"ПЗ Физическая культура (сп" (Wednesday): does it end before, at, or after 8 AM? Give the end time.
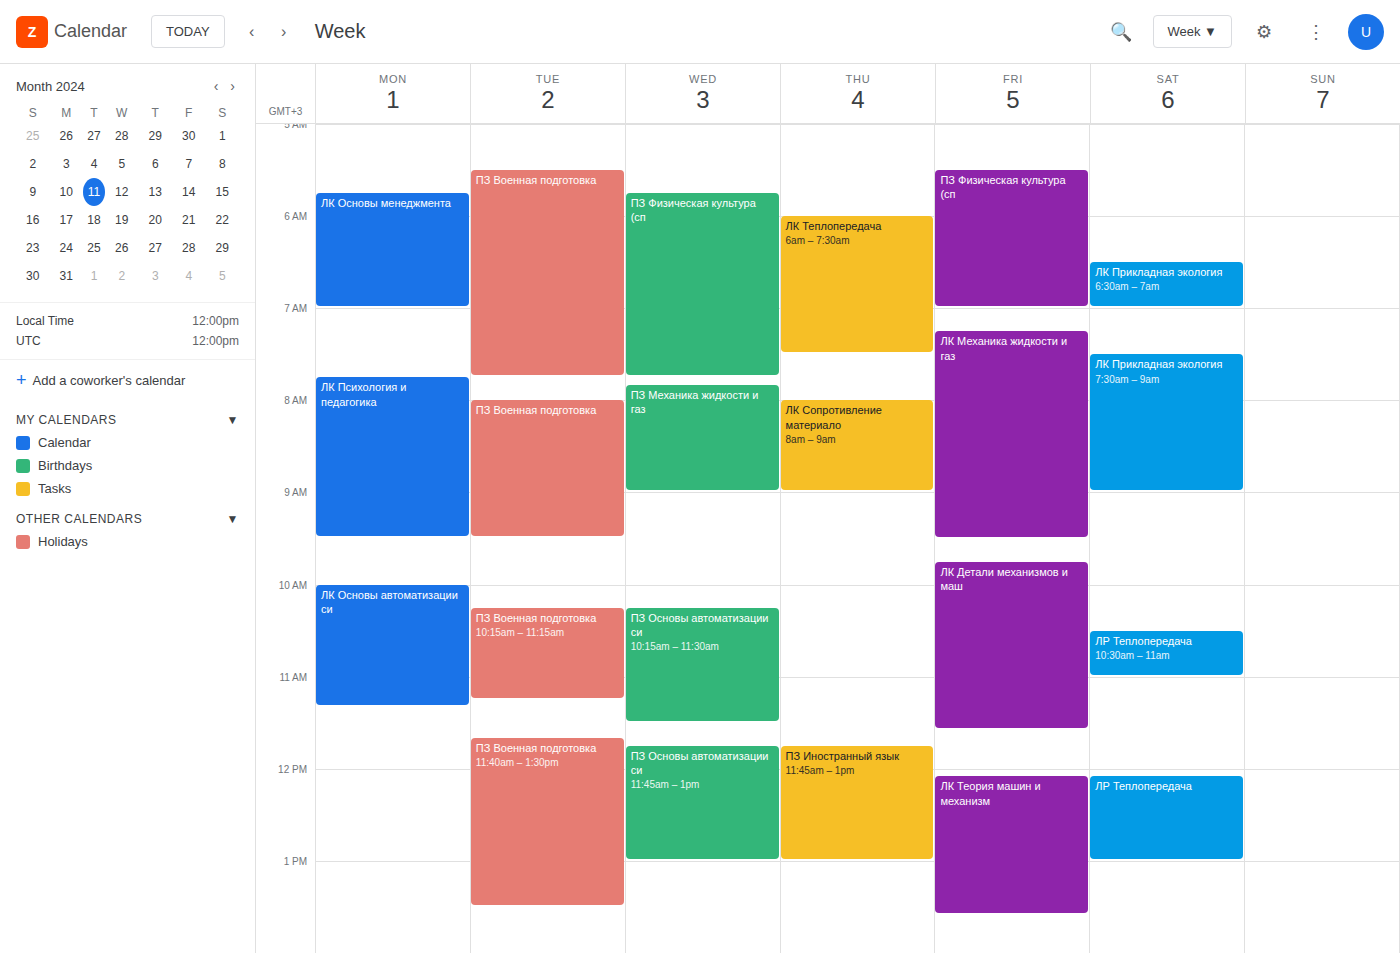
7:45 AM -- before 8 AM, 15 minutes above the 8 AM line.